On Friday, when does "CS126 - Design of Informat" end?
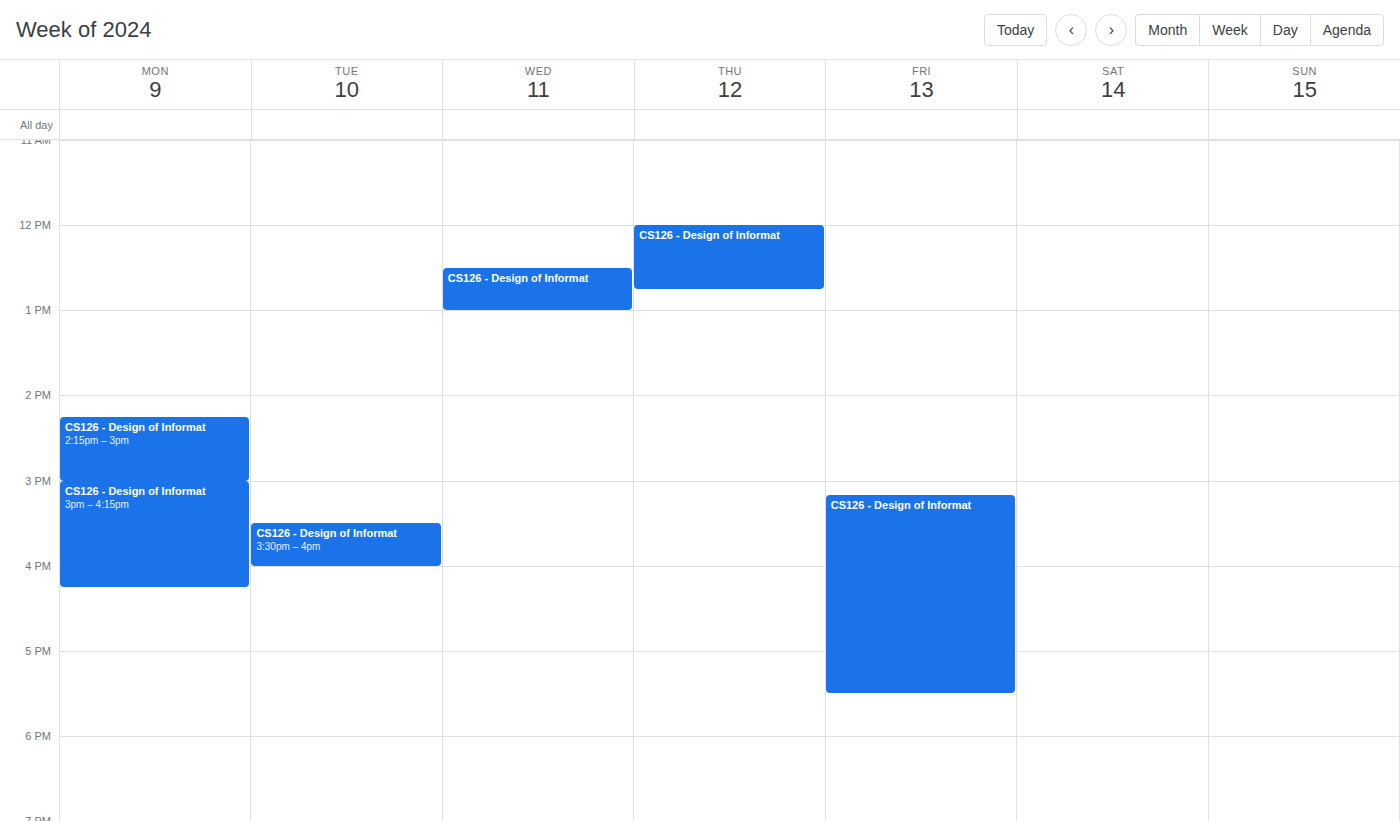
5:30 PM